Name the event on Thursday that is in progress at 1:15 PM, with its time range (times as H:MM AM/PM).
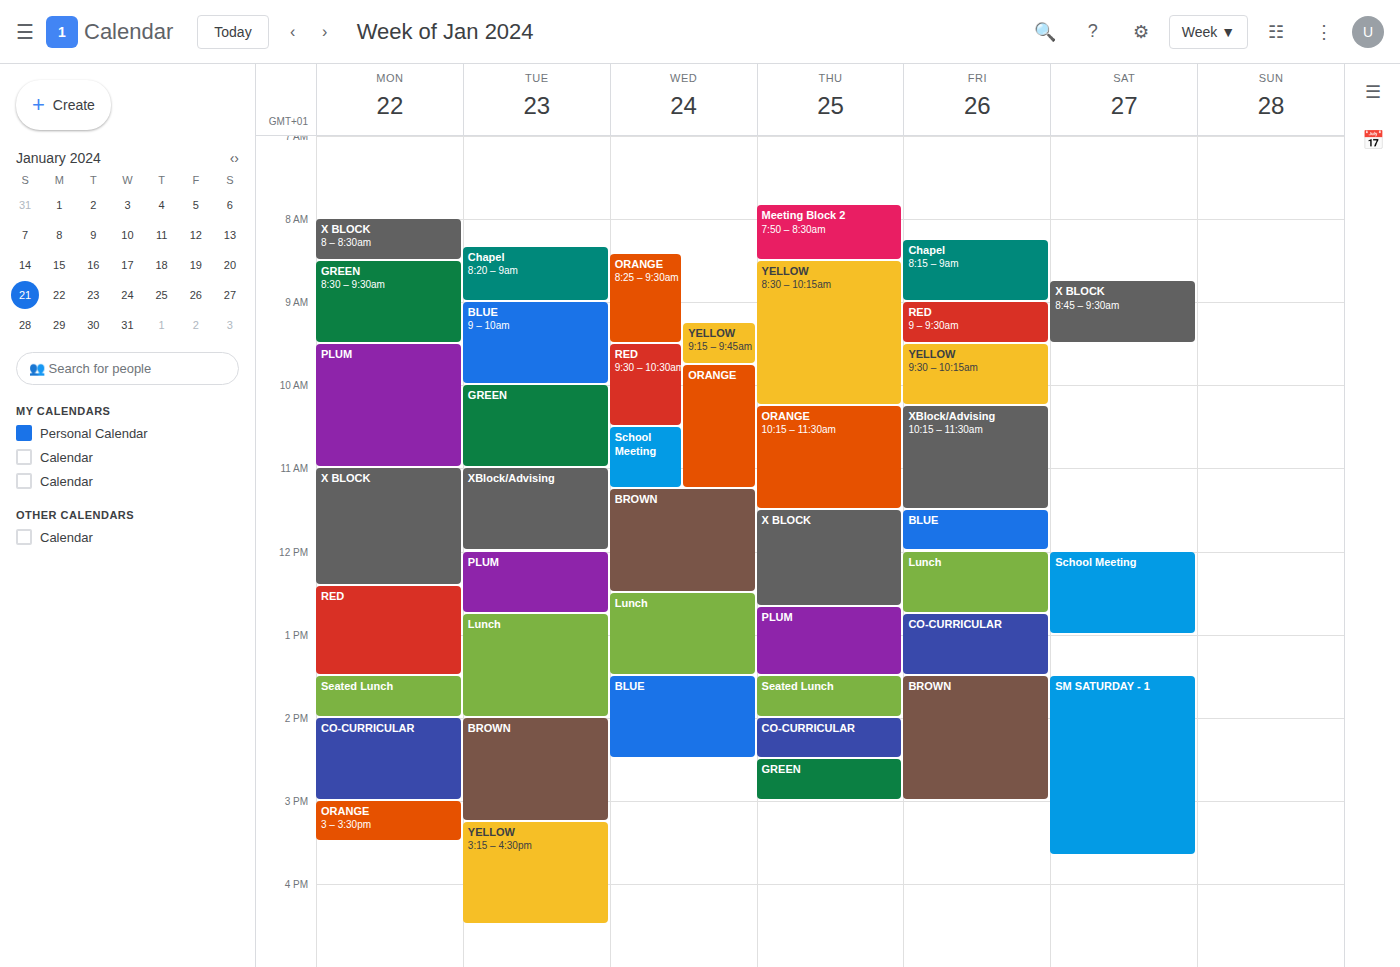
"PLUM", 12:40 PM to 1:30 PM